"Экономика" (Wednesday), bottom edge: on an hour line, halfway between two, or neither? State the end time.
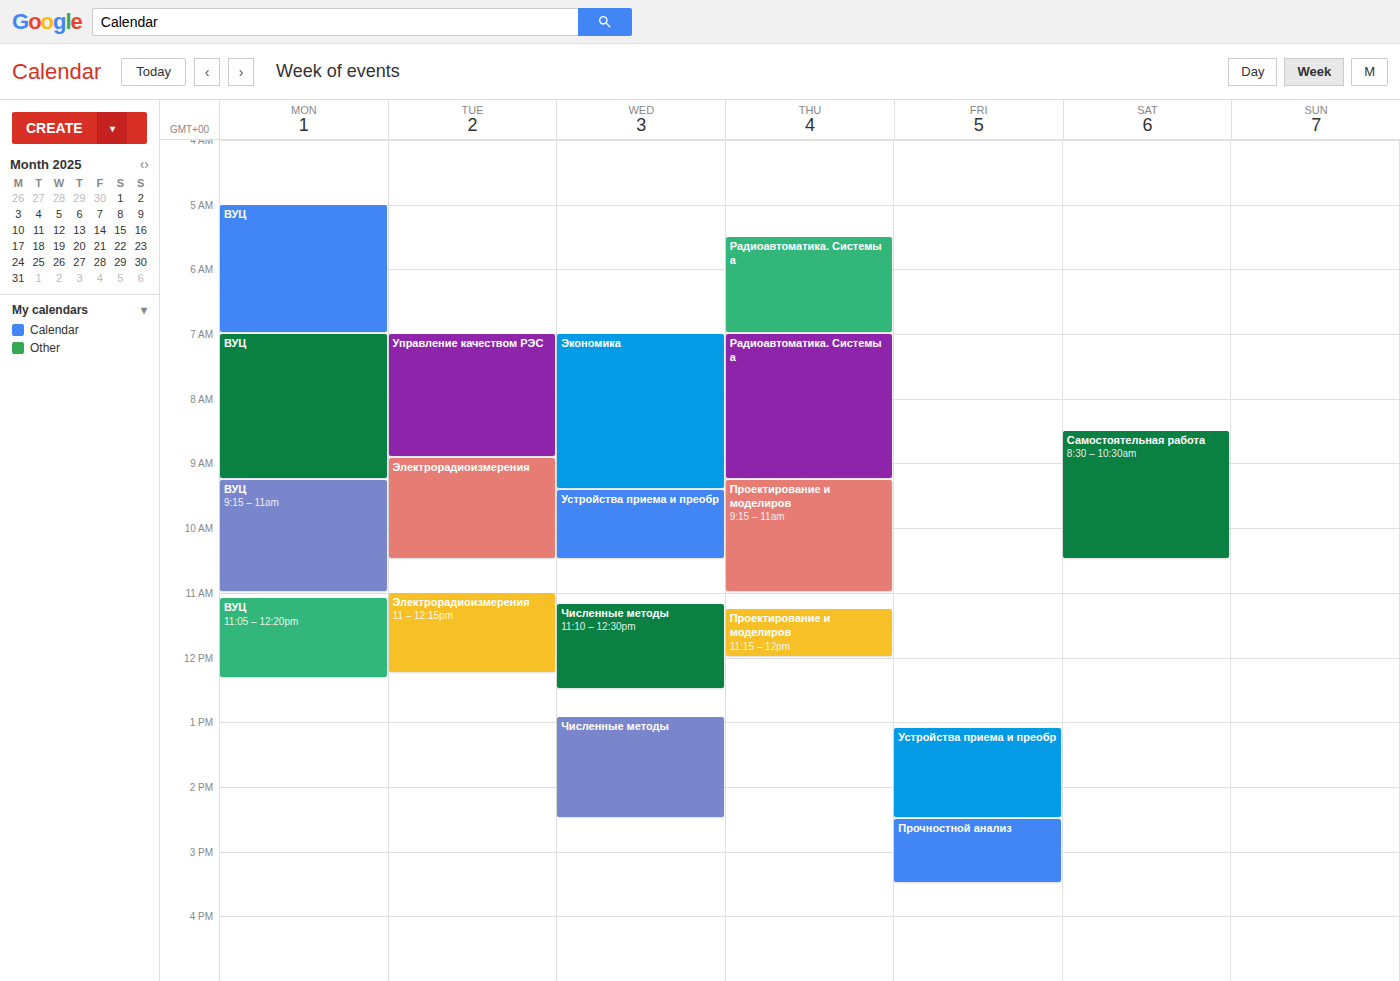
9:25 AM -- neither: 25 minutes below the 9 AM line and 35 minutes above the 10 AM line.